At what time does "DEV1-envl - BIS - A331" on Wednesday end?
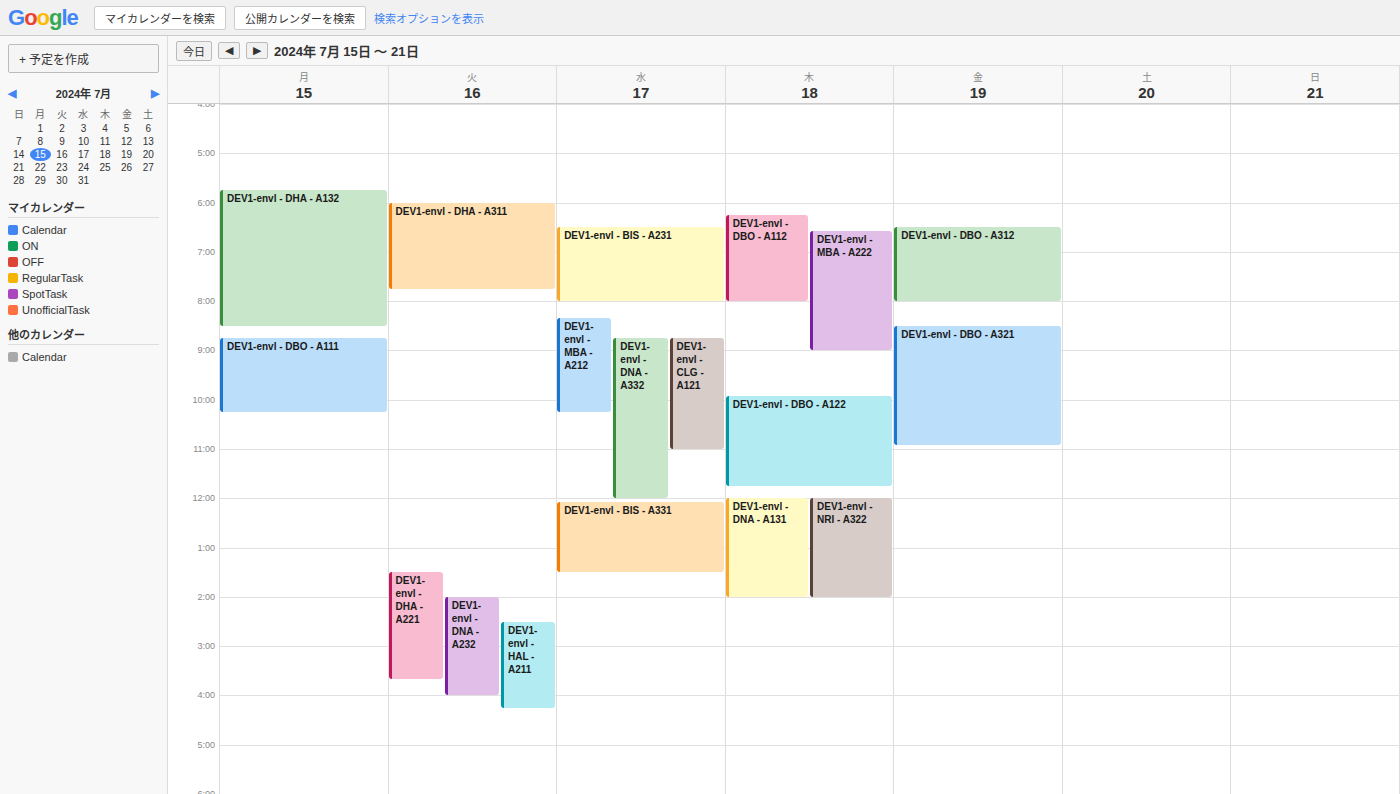
1:30 PM